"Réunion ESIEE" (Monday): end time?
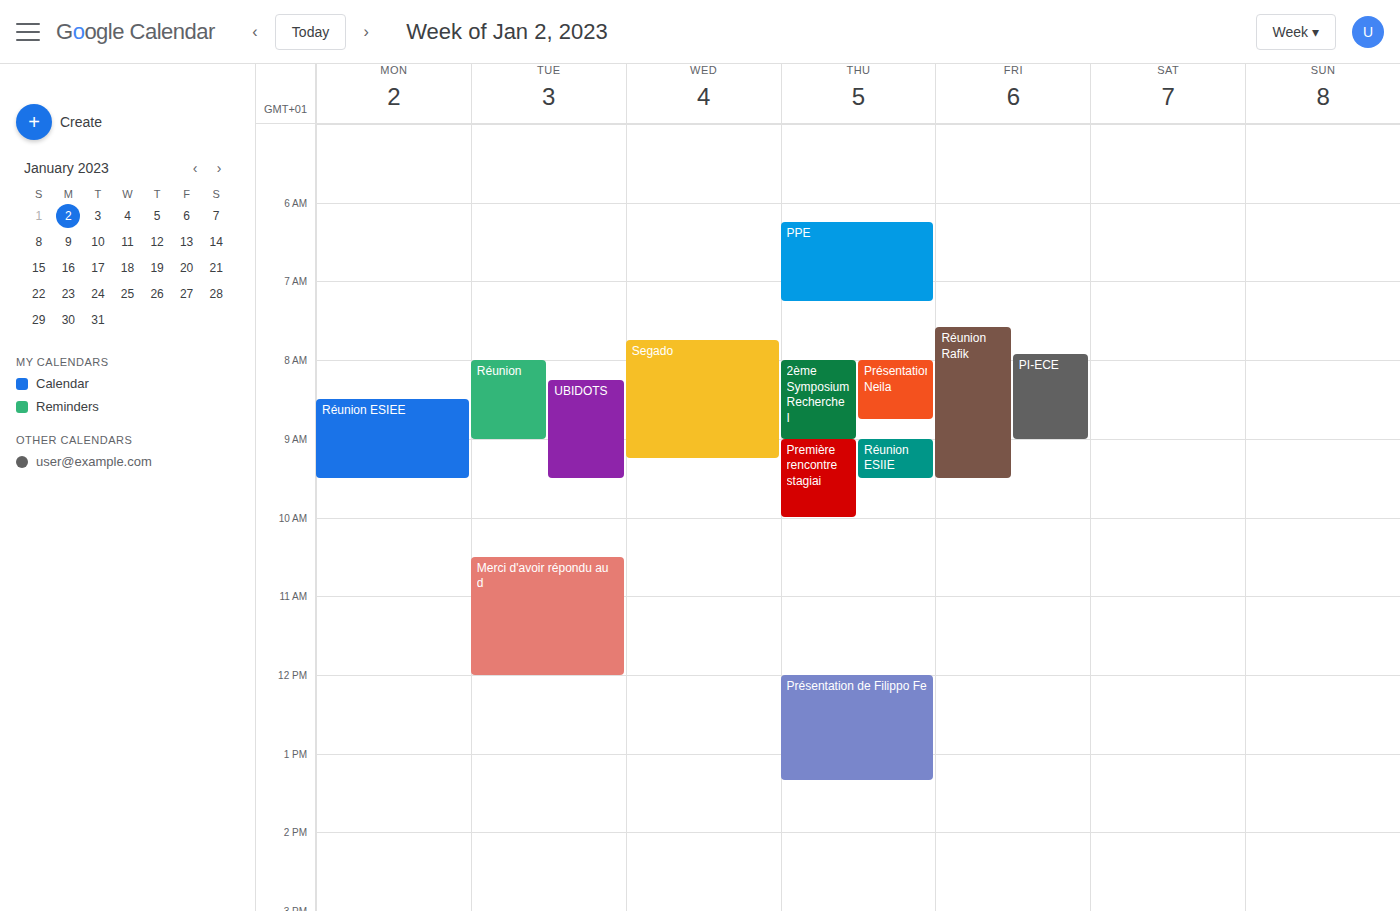
9:30 AM